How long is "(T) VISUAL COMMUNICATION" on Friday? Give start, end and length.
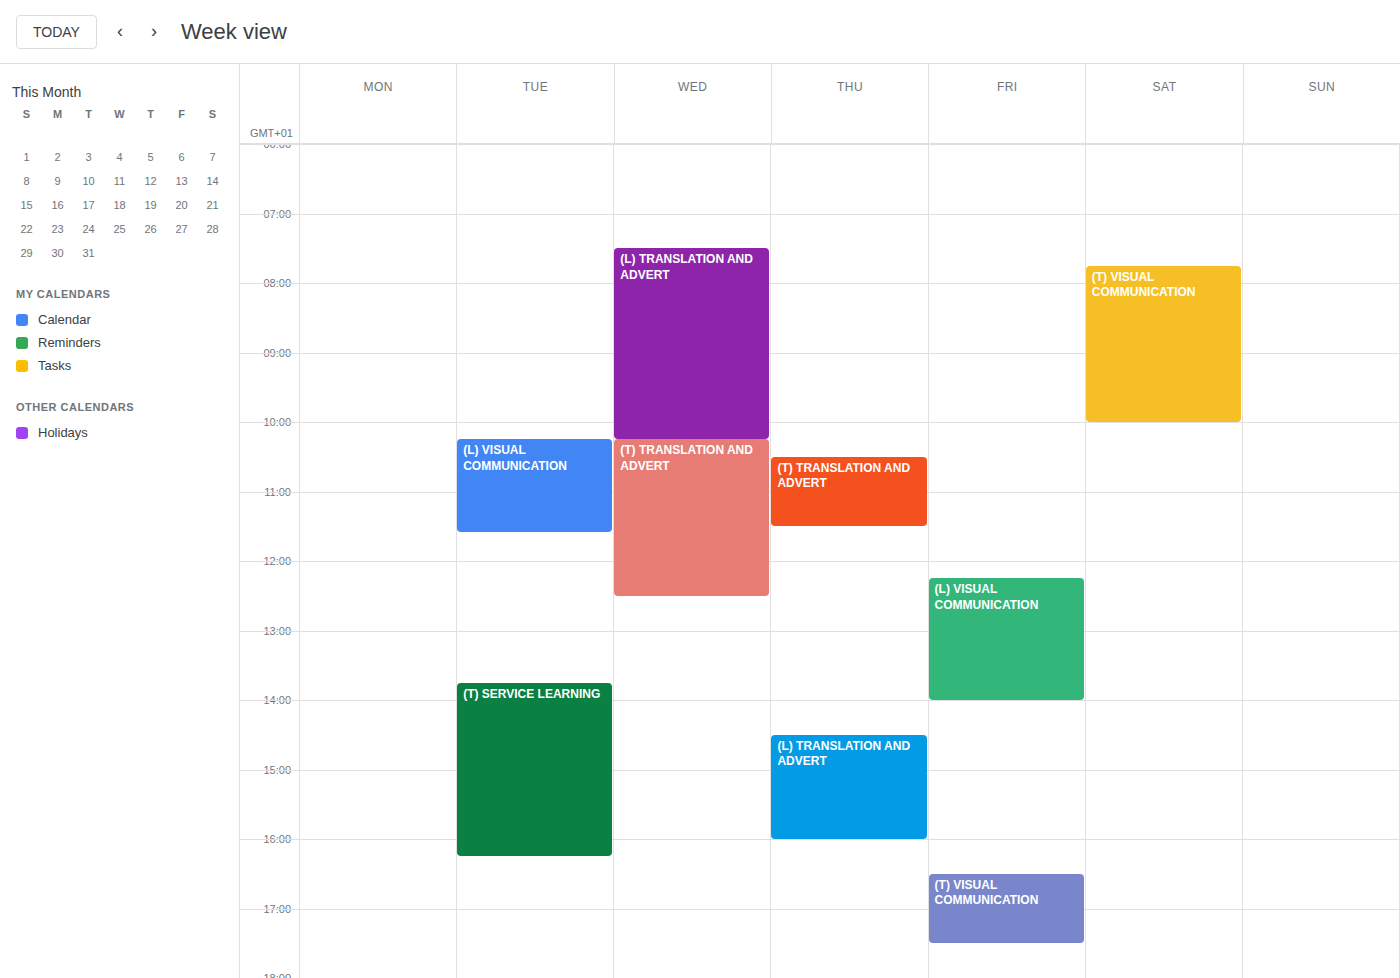
4:30 PM to 5:30 PM, 1 hour